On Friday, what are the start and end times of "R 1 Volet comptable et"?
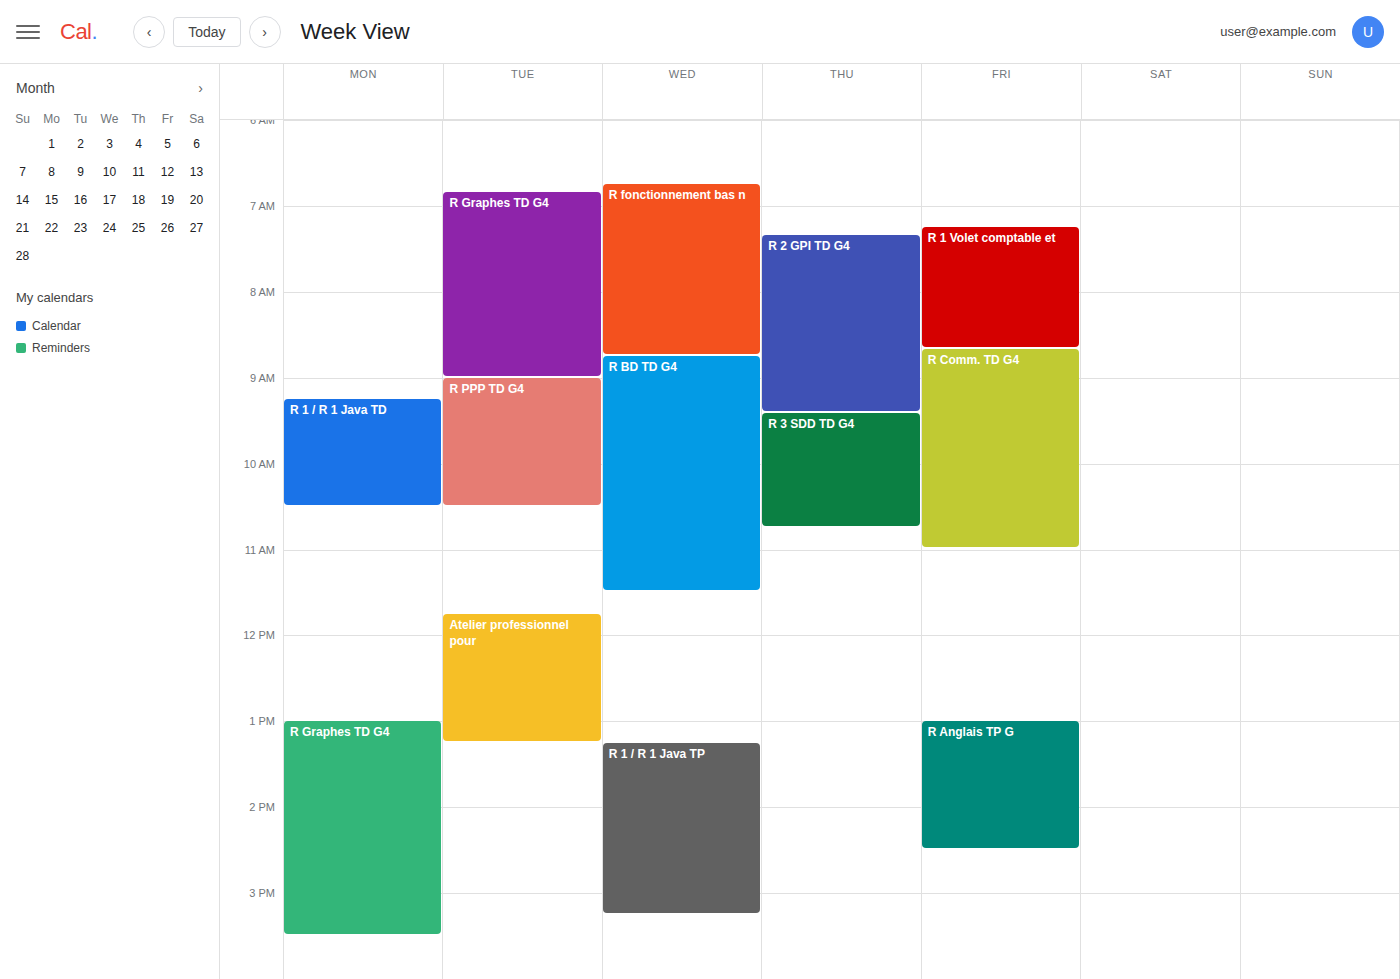
7:15 AM to 8:40 AM